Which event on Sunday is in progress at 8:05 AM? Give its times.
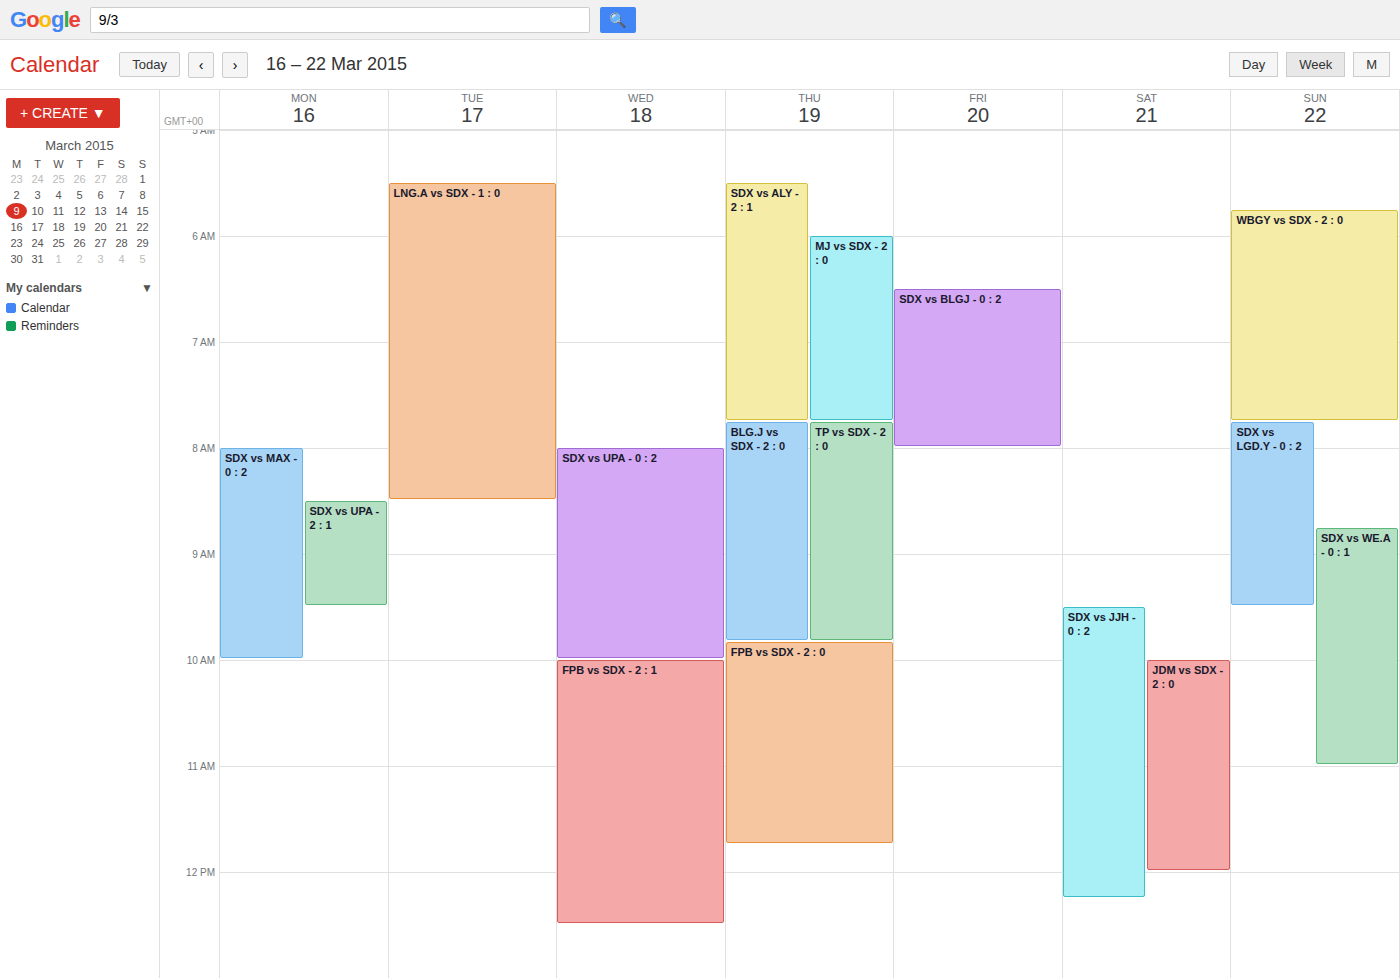
"SDX vs LGD.Y - 0 : 2", 7:45 AM to 9:30 AM